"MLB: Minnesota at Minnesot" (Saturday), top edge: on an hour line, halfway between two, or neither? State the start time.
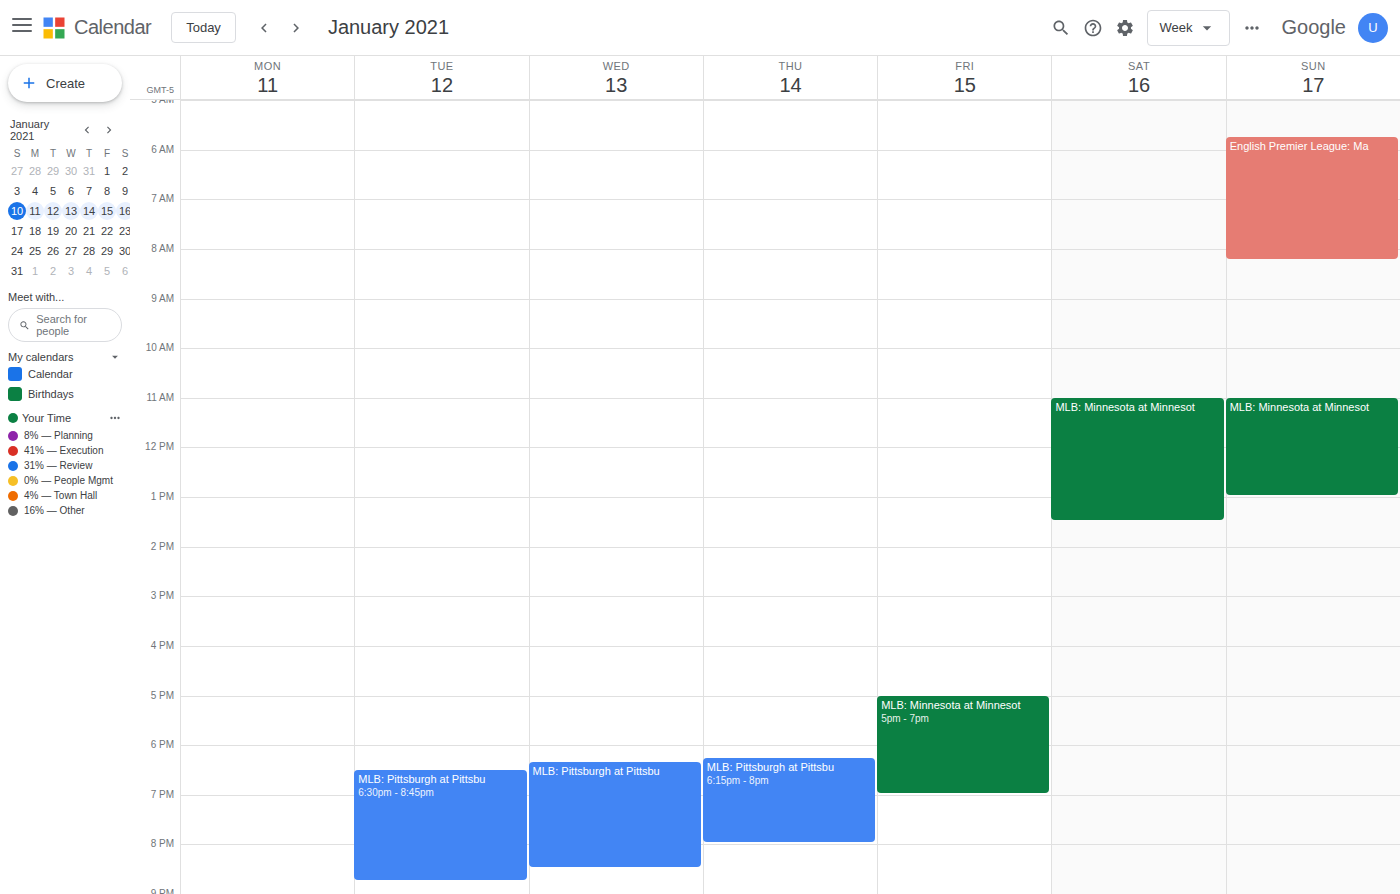
11:00 AM -- exactly on the 11 AM line.